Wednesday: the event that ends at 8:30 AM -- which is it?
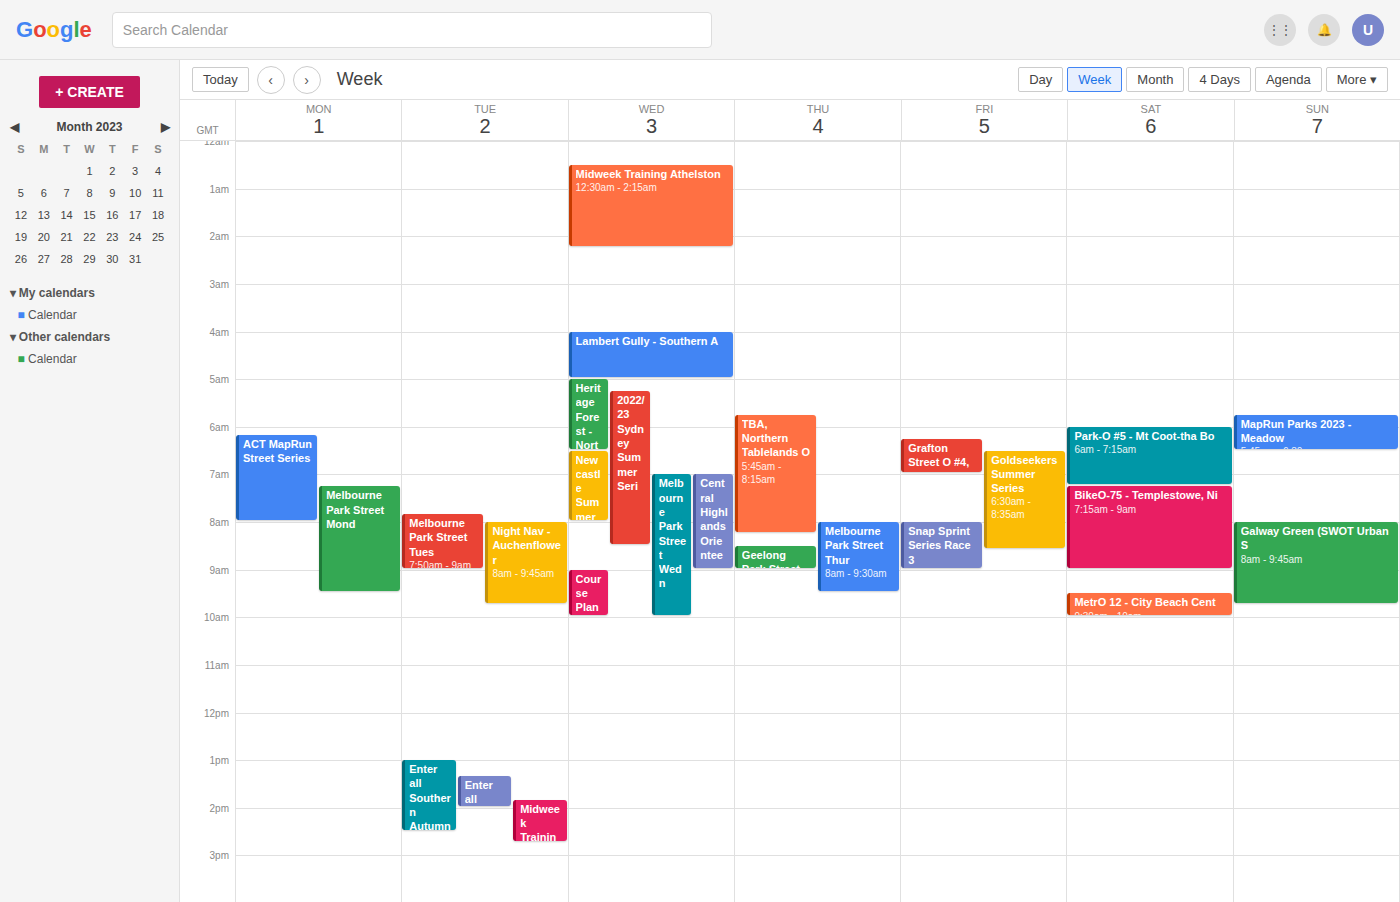
"2022/23 Sydney Summer Seri"